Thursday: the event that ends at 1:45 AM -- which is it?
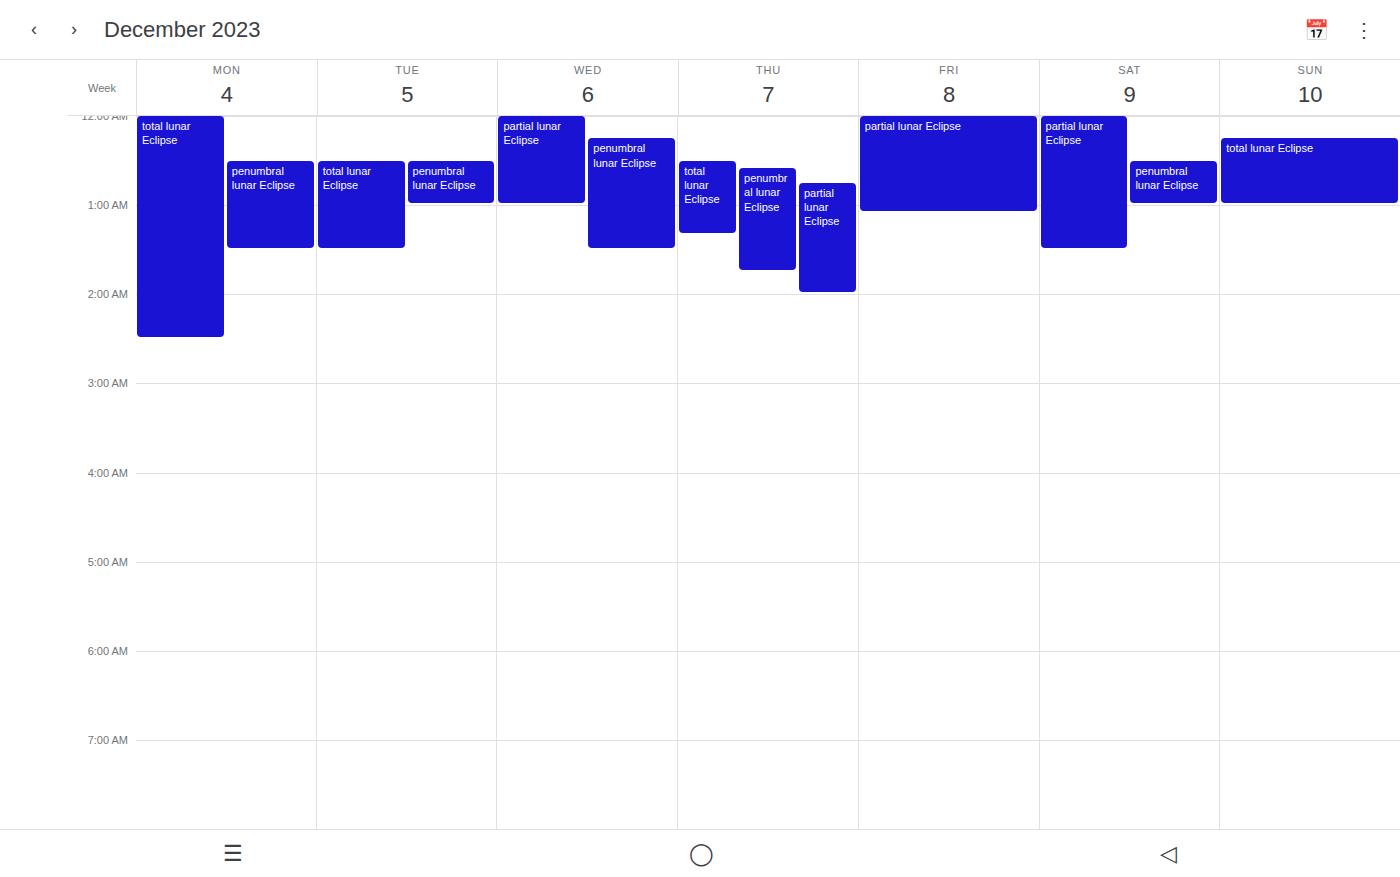
"penumbral lunar Eclipse"